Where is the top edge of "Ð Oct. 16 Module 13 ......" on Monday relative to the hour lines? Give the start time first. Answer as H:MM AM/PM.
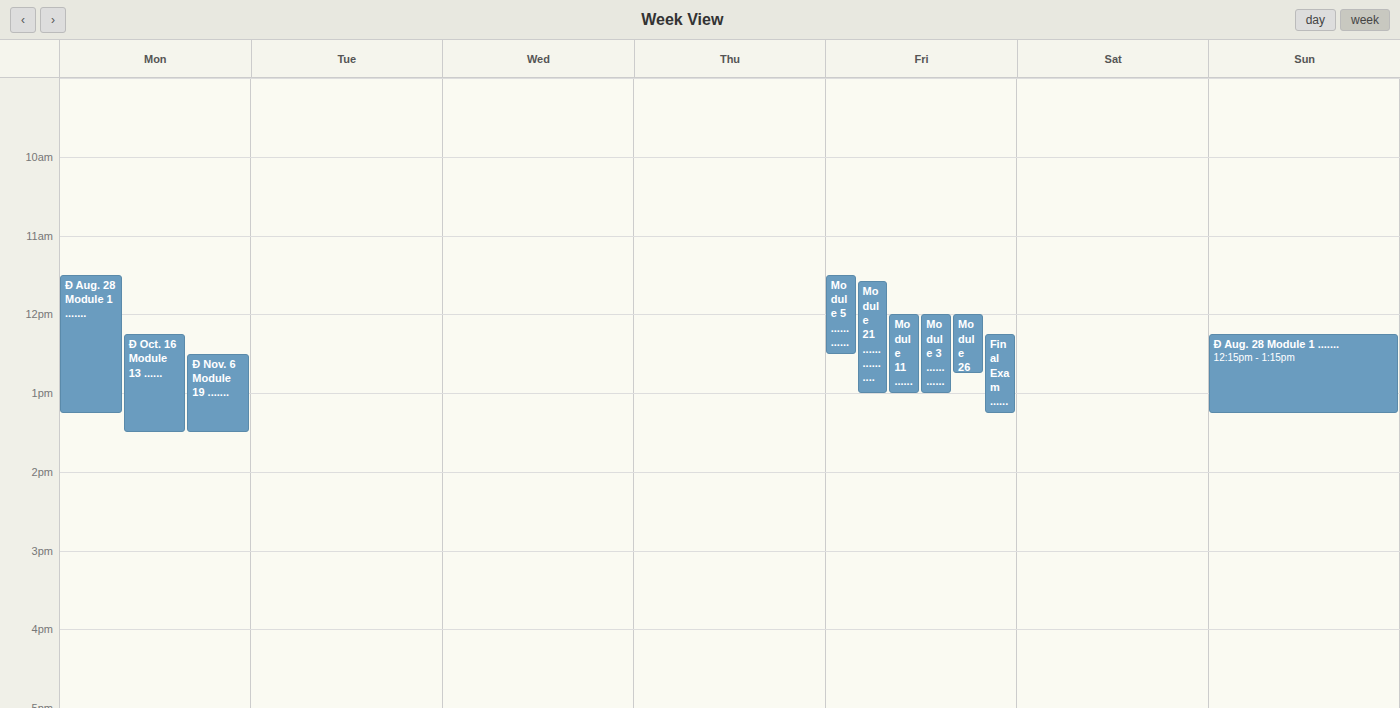
12:15 PM -- neither: a quarter of the way from the 12 PM line to the 1 PM line.